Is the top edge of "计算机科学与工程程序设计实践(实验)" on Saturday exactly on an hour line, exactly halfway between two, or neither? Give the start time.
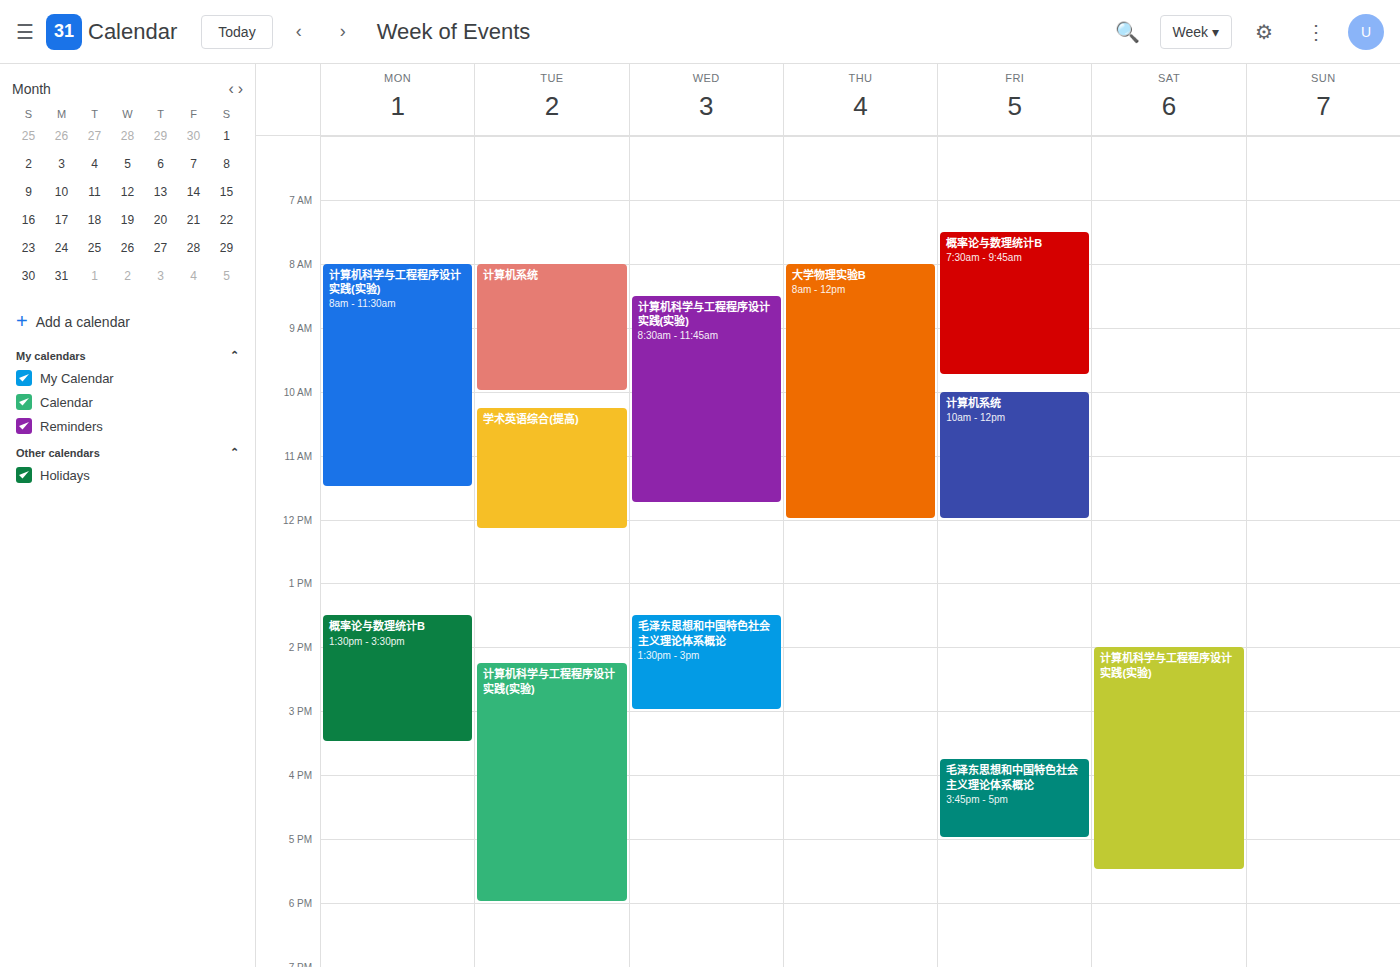
2:00 PM -- exactly on the 2 PM line.